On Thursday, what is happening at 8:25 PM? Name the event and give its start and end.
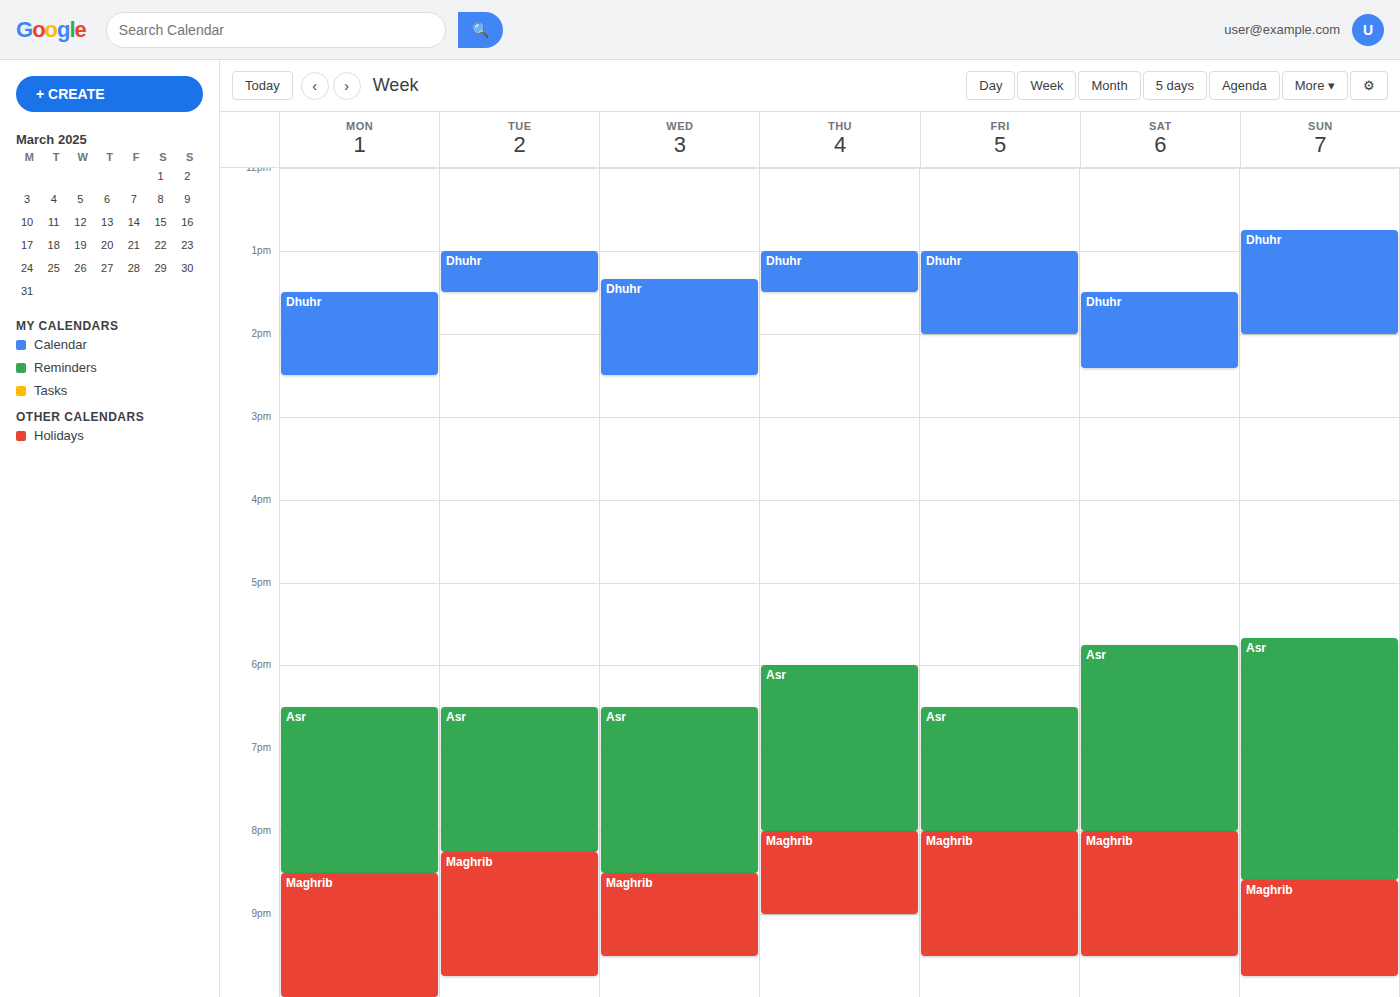
"Maghrib", 8:00 PM to 9:00 PM